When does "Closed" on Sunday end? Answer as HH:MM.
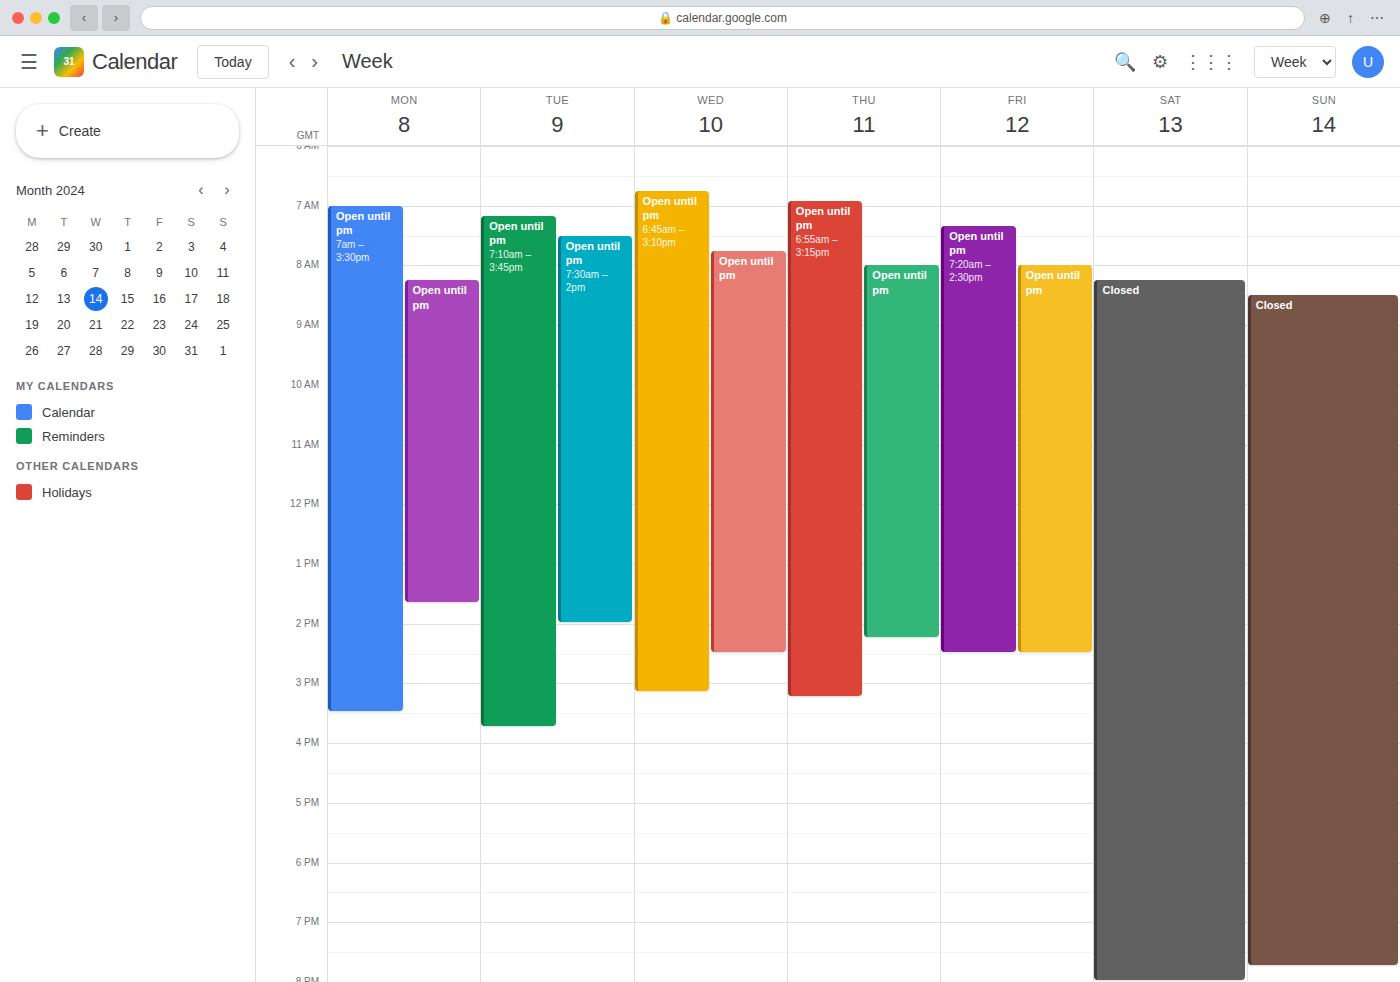
19:45